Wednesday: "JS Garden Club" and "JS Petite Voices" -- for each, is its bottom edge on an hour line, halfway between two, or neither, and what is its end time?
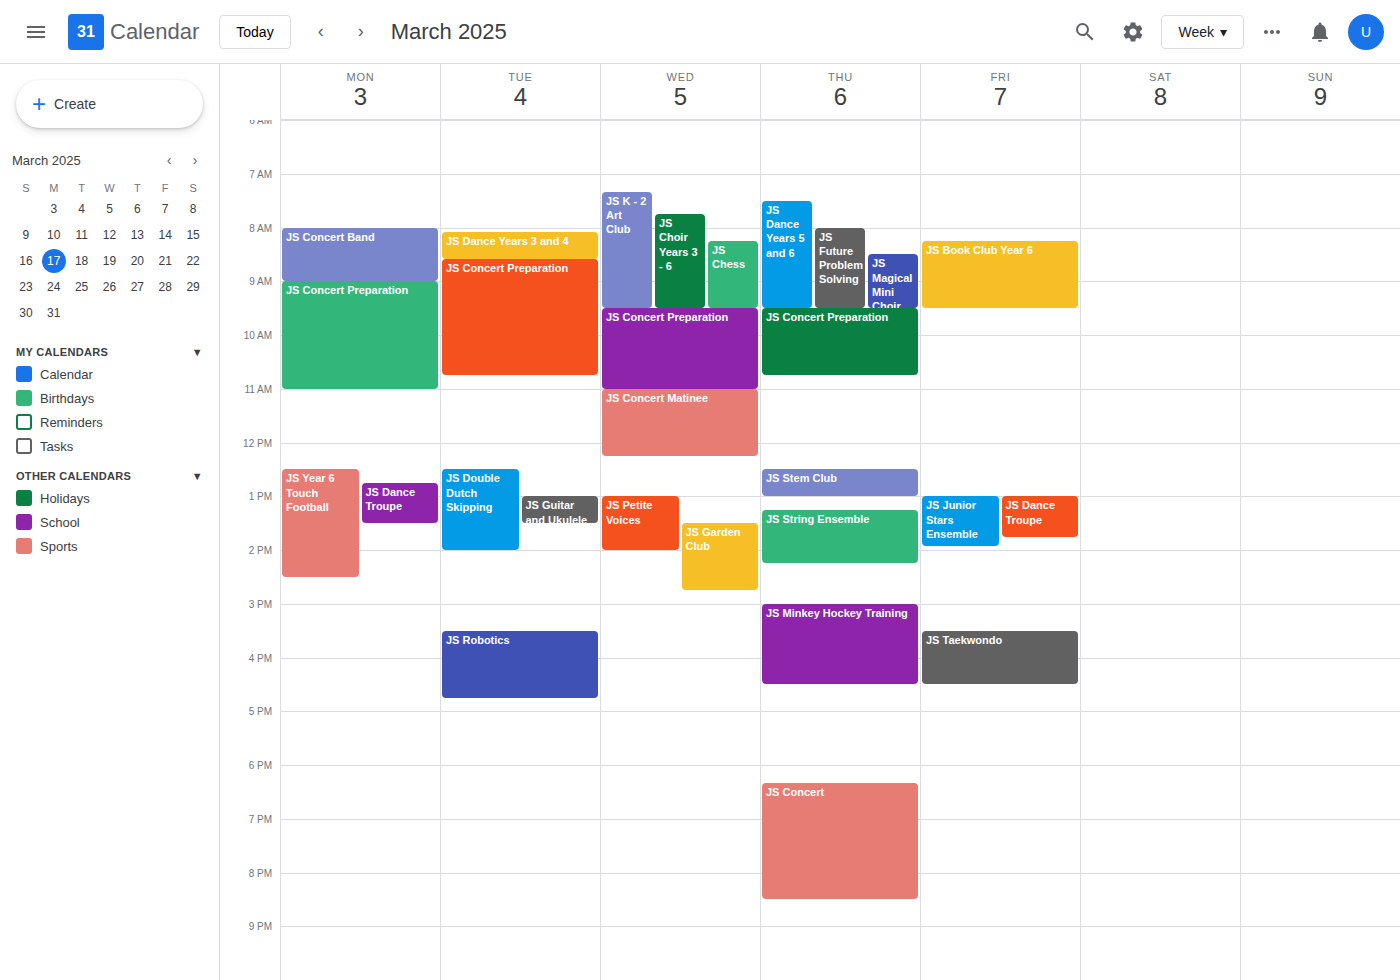
"JS Garden Club": 2:45 PM, neither: three quarters of the way from the 2 PM line to the 3 PM line. "JS Petite Voices": 2:00 PM, exactly on the 2 PM line.